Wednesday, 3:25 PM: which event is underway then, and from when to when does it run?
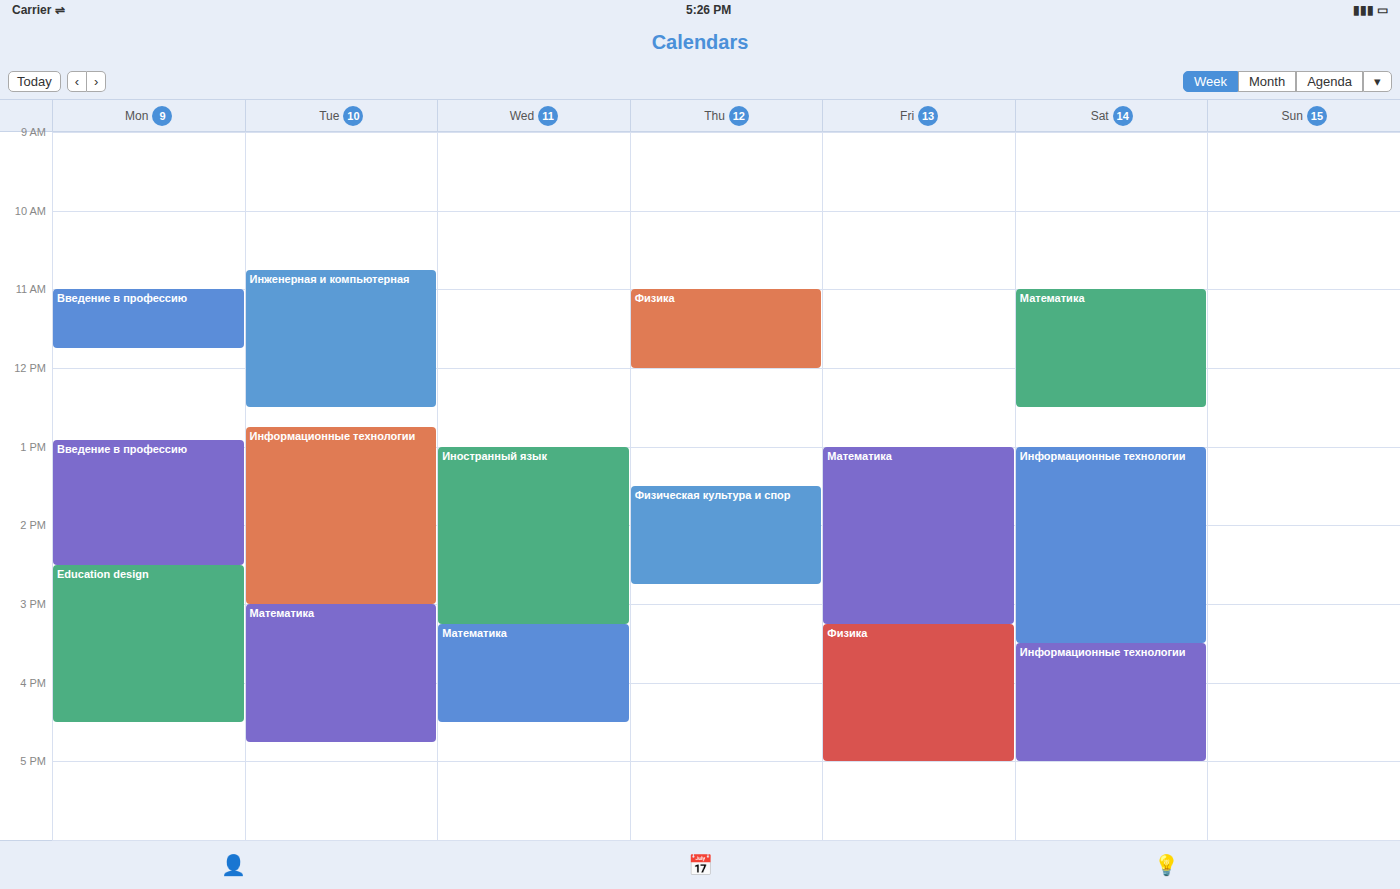
"Математика", 3:15 PM to 4:30 PM